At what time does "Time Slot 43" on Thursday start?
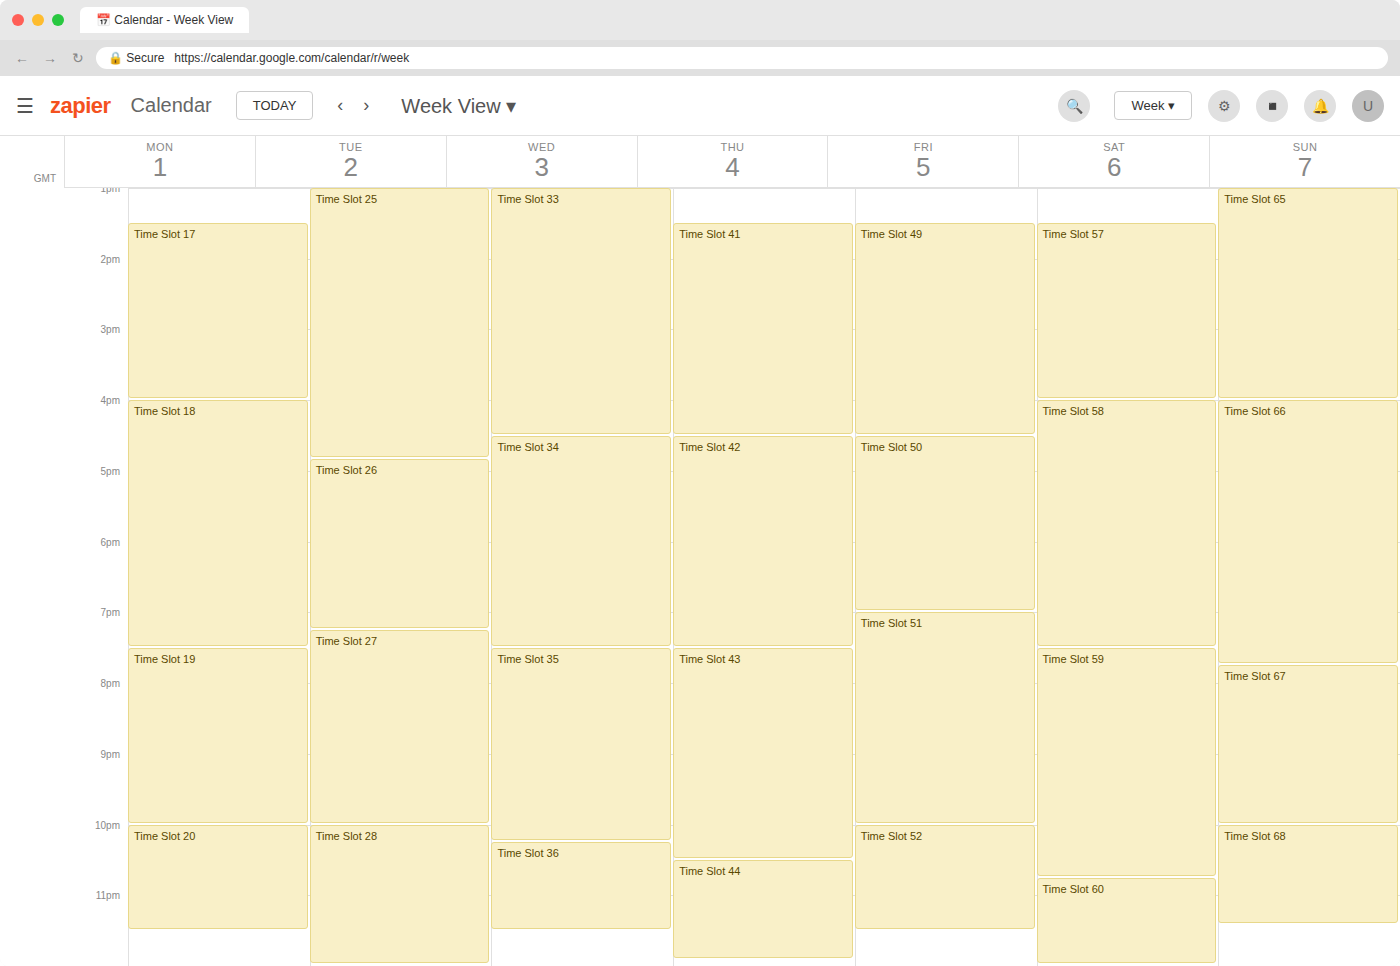
7:30 PM